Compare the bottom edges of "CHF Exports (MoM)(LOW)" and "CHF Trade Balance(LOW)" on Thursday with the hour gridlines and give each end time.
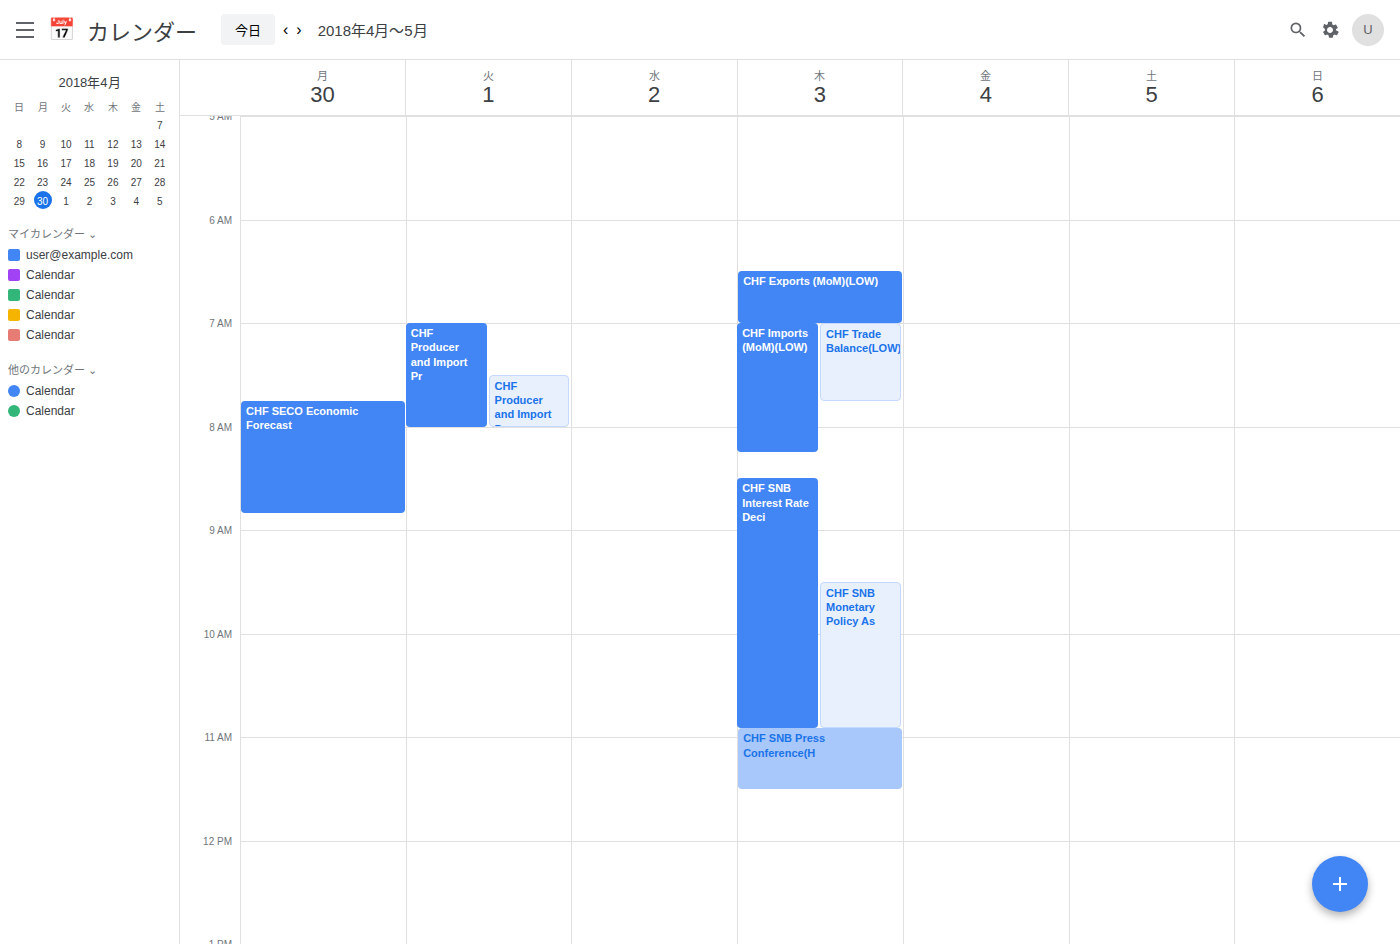
"CHF Exports (MoM)(LOW)": 7:00 AM, exactly on the 7 AM line. "CHF Trade Balance(LOW)": 7:45 AM, neither: three quarters of the way from the 7 AM line to the 8 AM line.